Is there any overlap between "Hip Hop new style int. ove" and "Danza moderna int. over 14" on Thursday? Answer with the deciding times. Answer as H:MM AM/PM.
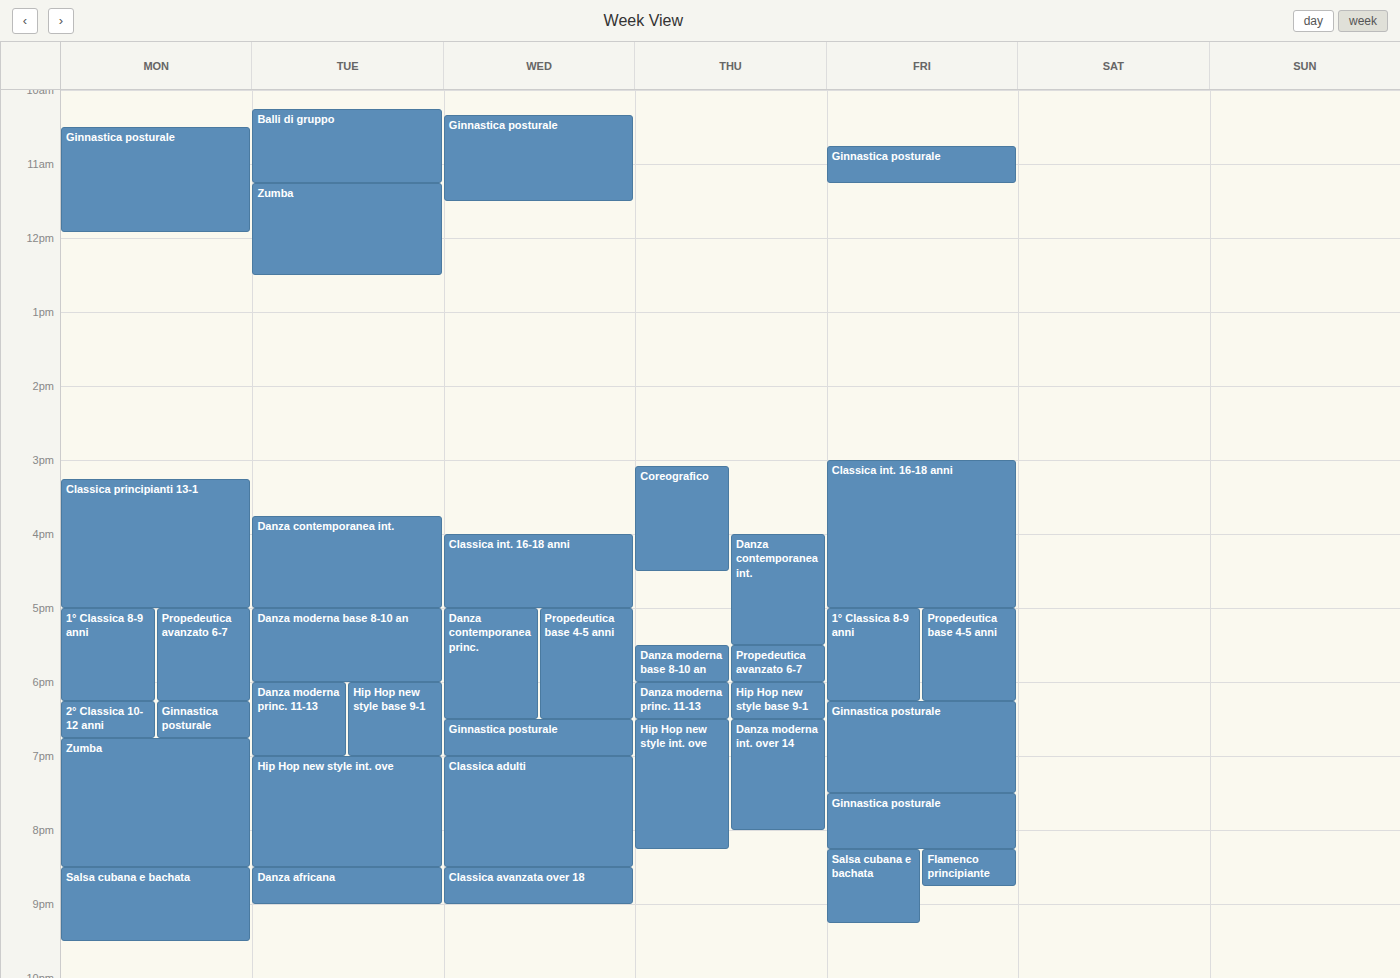
"Danza moderna int. over 14" runs 6:30 PM to 8:00 PM, inside "Hip Hop new style int. ove" -- they overlap.